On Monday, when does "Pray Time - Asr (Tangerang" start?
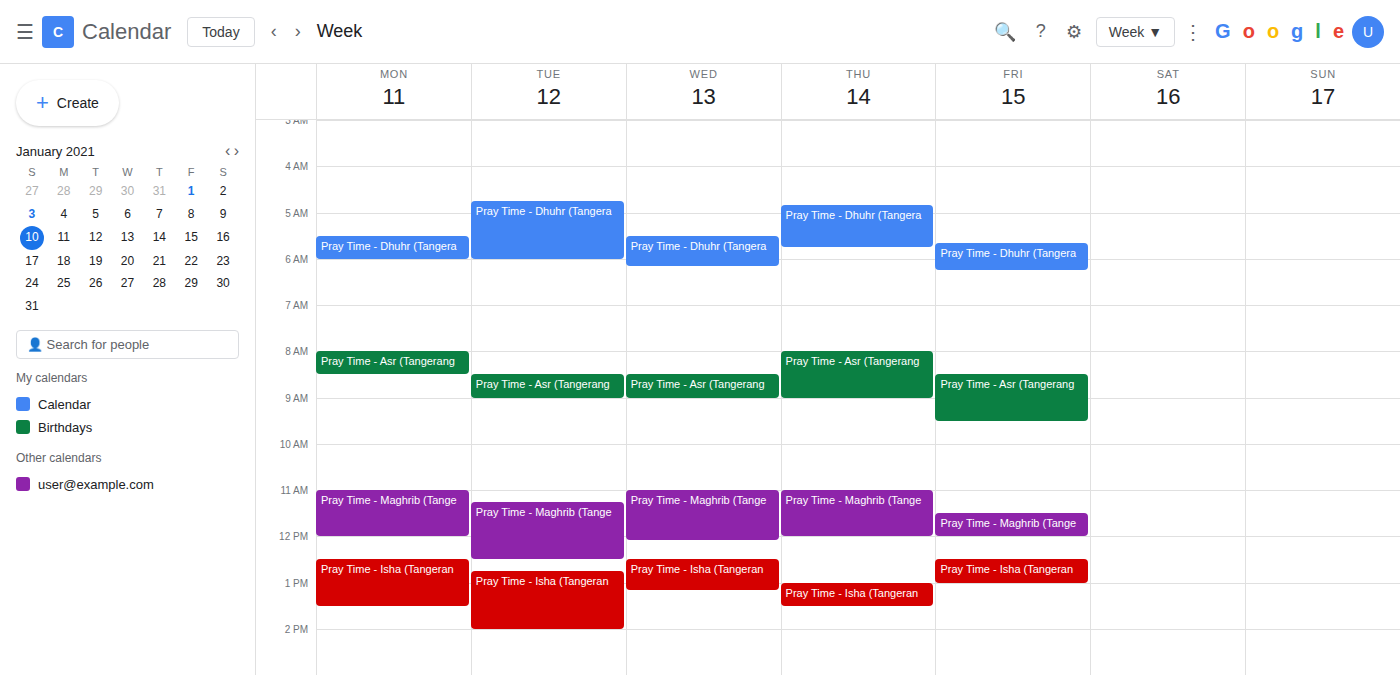
8:00 AM